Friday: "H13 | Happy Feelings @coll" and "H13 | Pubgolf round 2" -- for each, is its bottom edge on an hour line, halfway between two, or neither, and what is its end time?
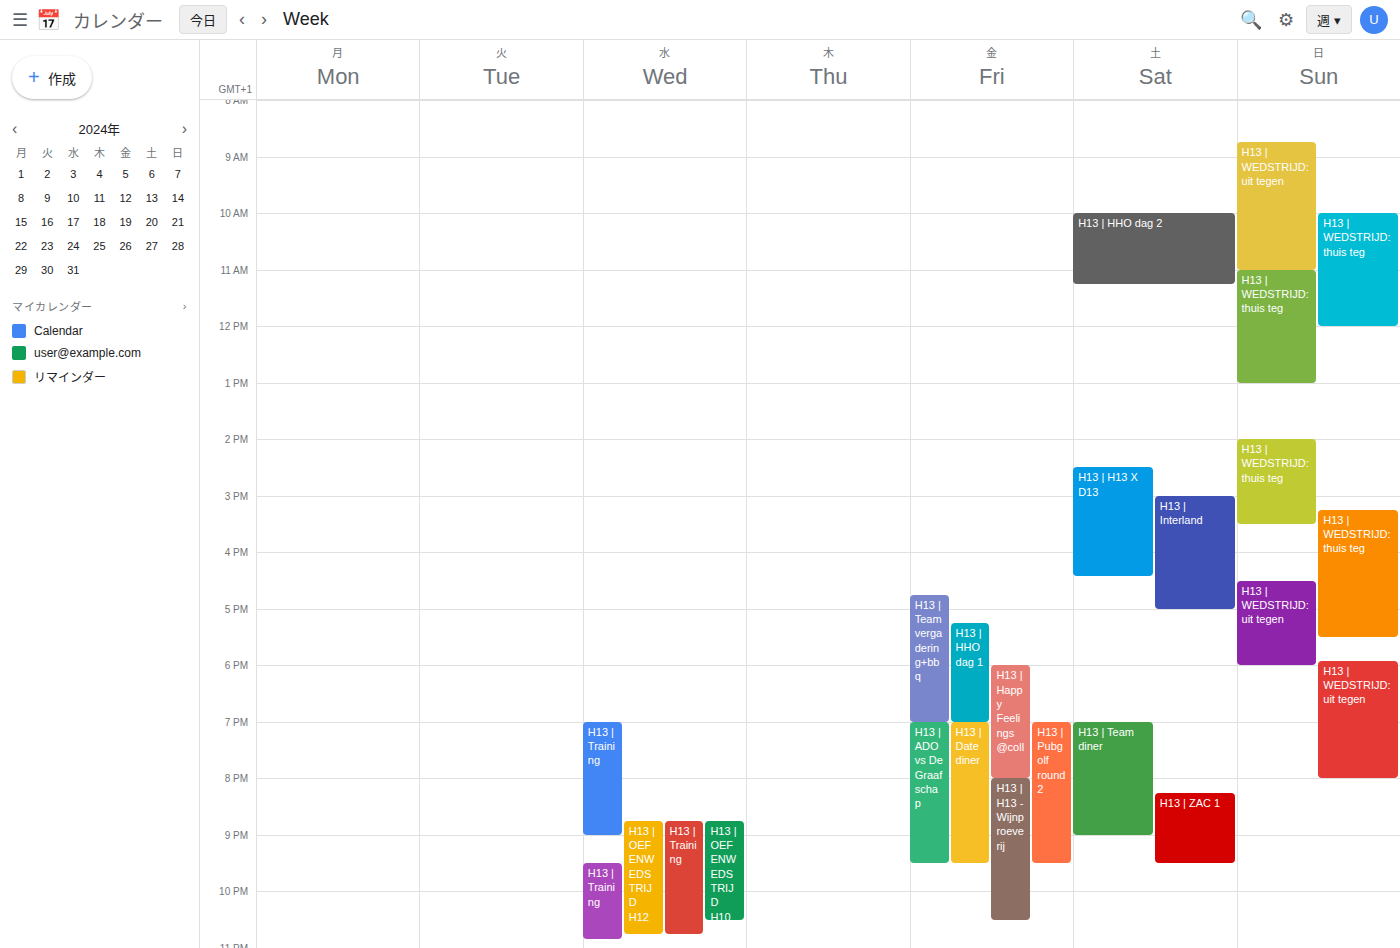
"H13 | Happy Feelings @coll": 20:00, exactly on the 20:00 line. "H13 | Pubgolf round 2": 21:30, halfway between the 21:00 and 22:00 lines.